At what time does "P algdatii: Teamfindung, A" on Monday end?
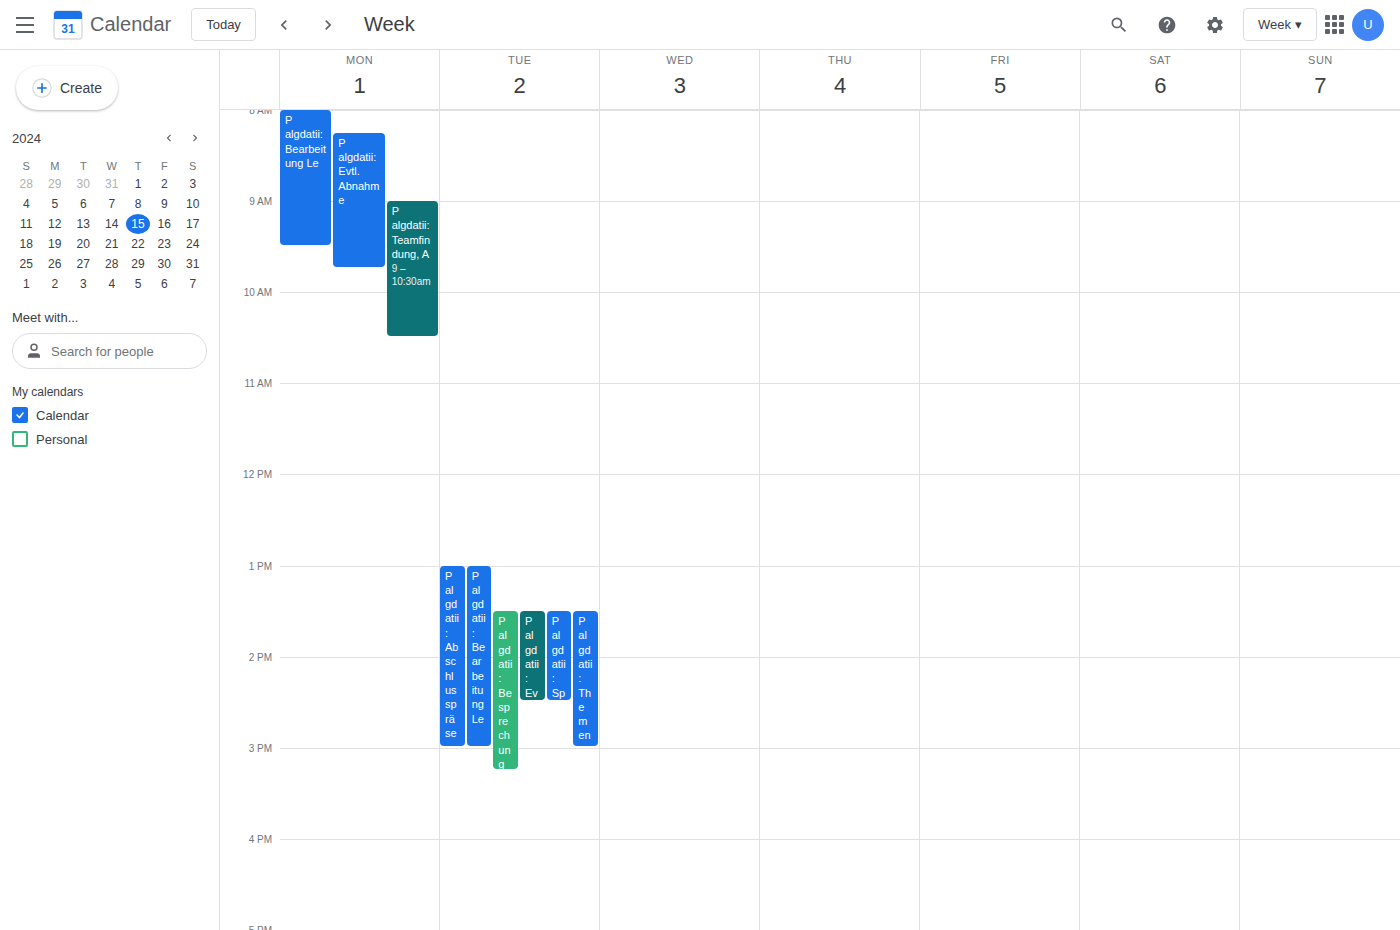
10:30 AM